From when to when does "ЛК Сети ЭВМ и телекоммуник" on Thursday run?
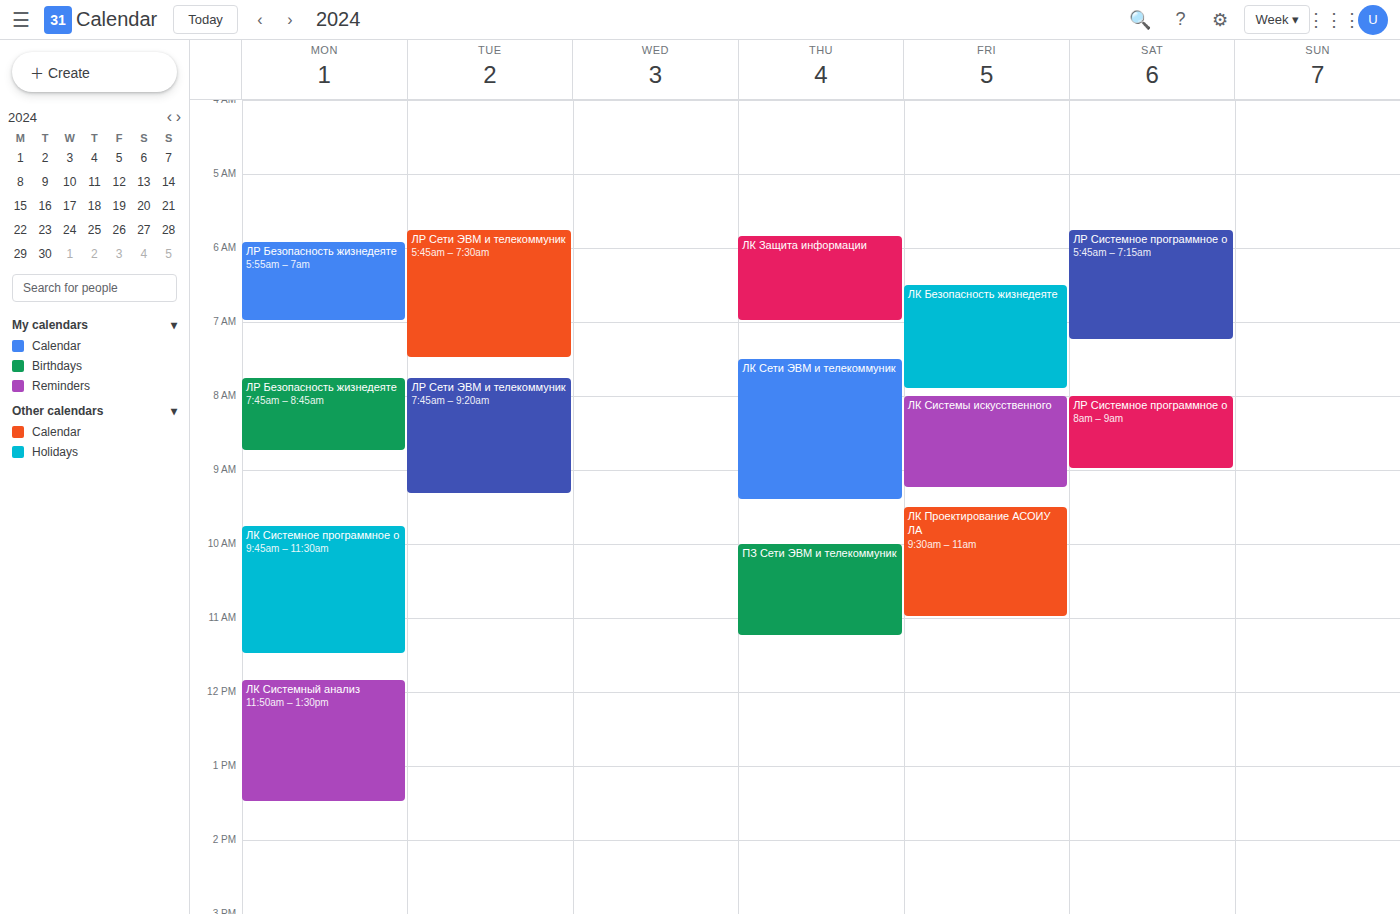
07:30 to 09:25